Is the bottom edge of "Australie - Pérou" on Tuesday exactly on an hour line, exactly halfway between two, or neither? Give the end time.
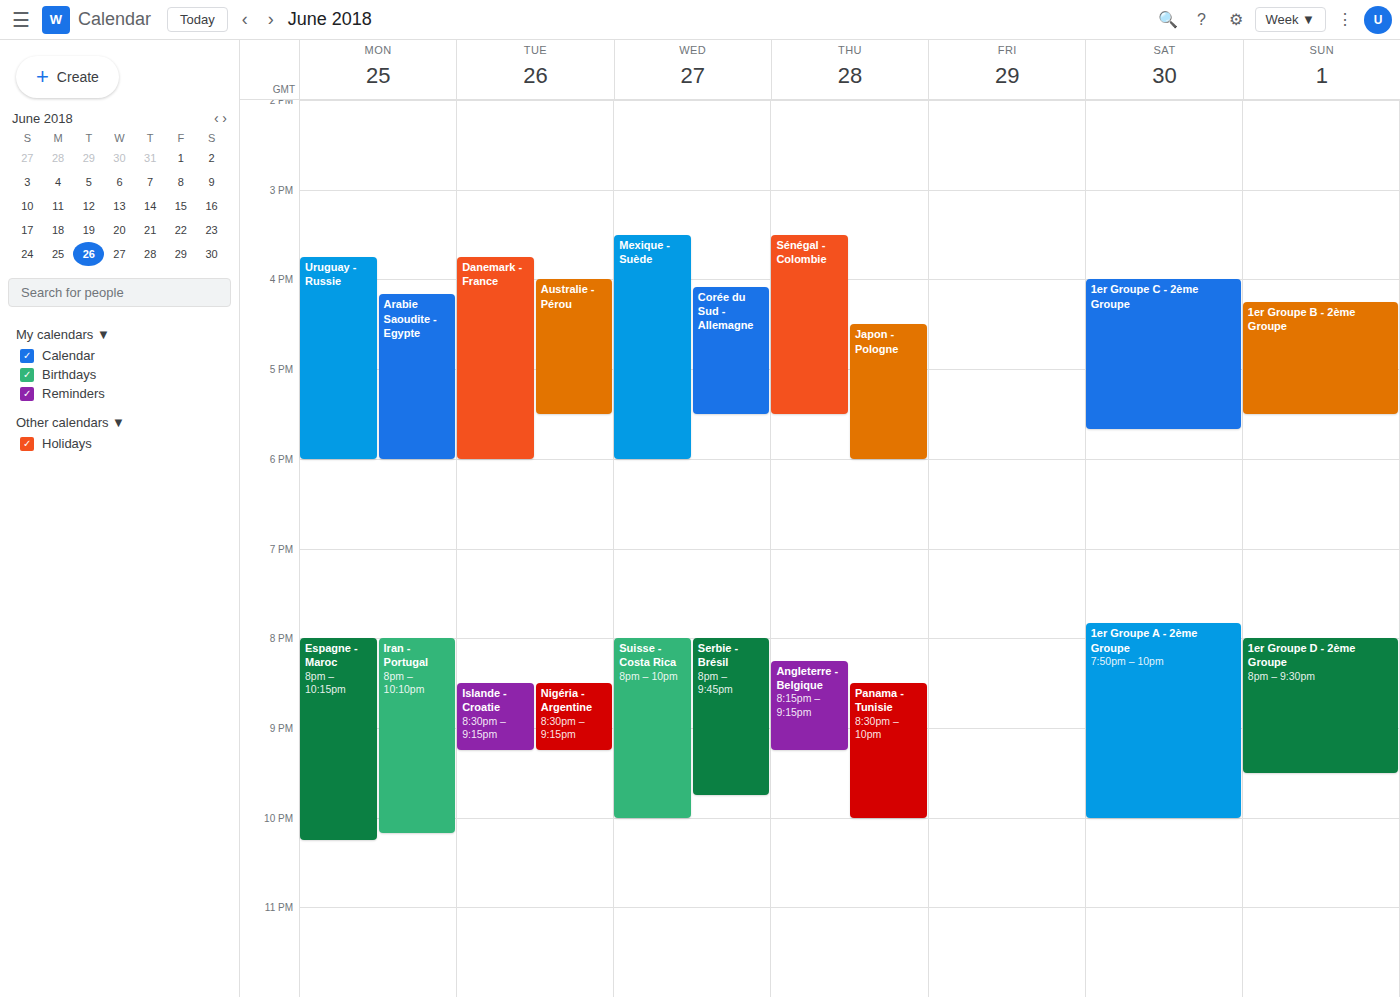
5:30 PM -- halfway between the 5 PM and 6 PM lines.